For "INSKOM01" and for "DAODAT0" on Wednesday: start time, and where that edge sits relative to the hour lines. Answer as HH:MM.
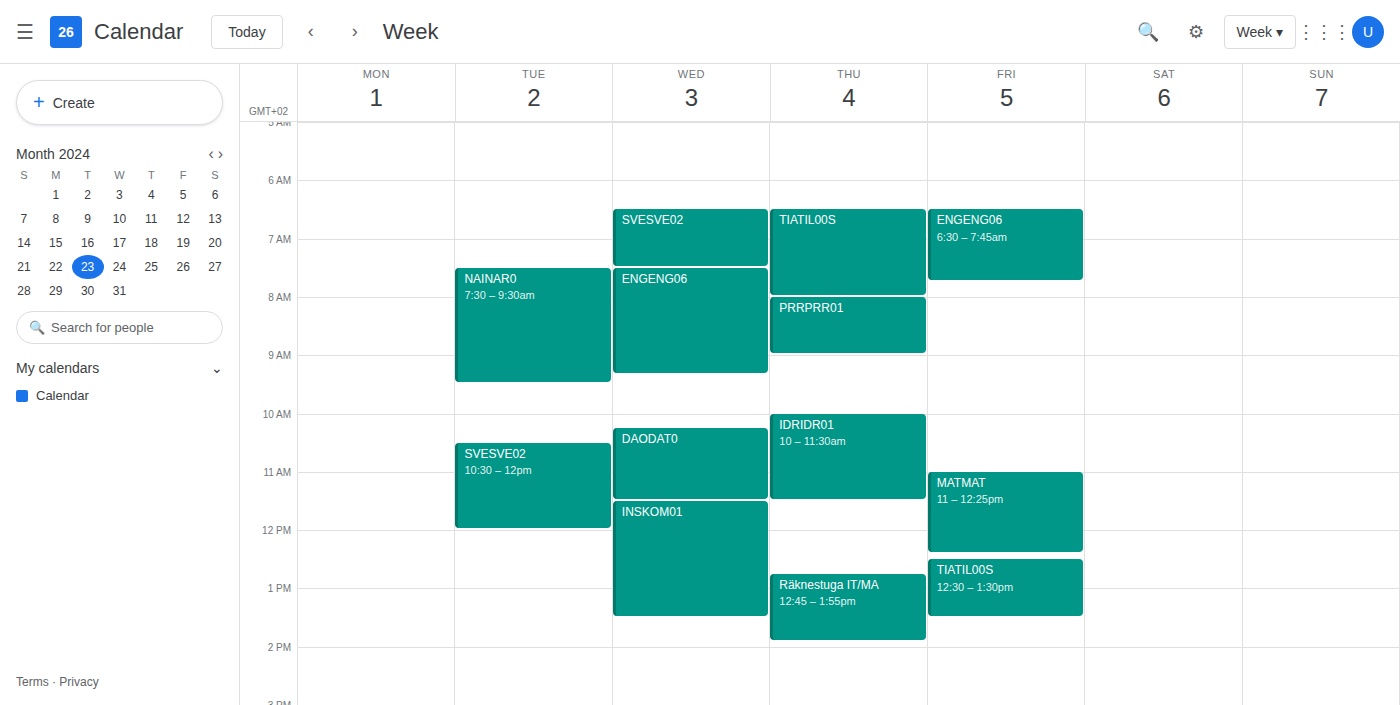
"INSKOM01": 11:30, halfway between the 11:00 and 12:00 lines. "DAODAT0": 10:15, neither: a quarter of the way from the 10:00 line to the 11:00 line.